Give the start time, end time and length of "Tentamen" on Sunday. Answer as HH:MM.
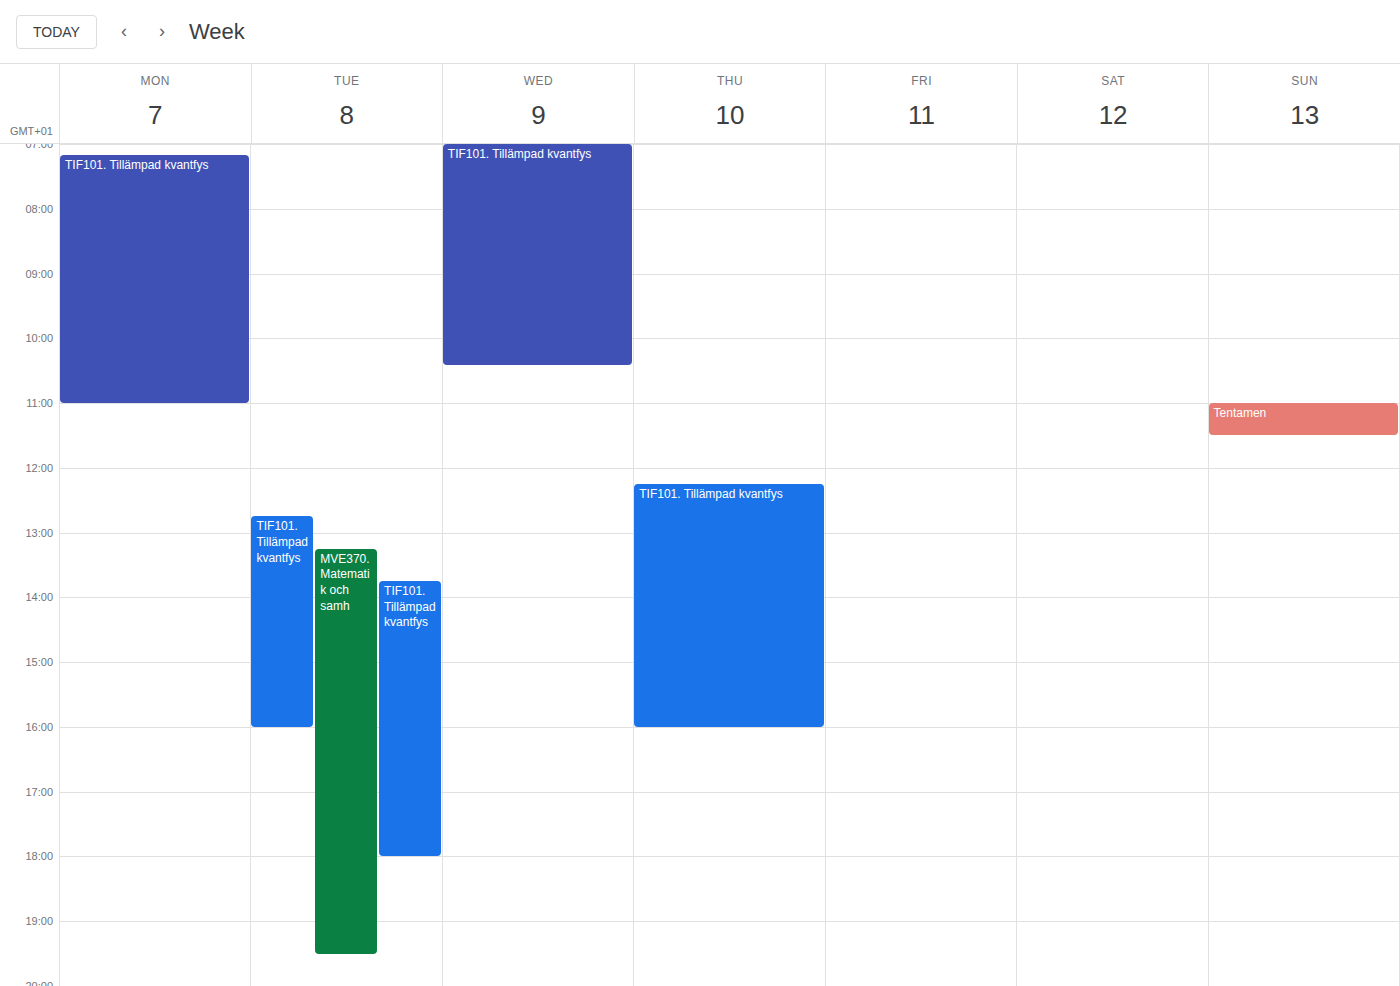
11:00 to 11:30, 30 minutes